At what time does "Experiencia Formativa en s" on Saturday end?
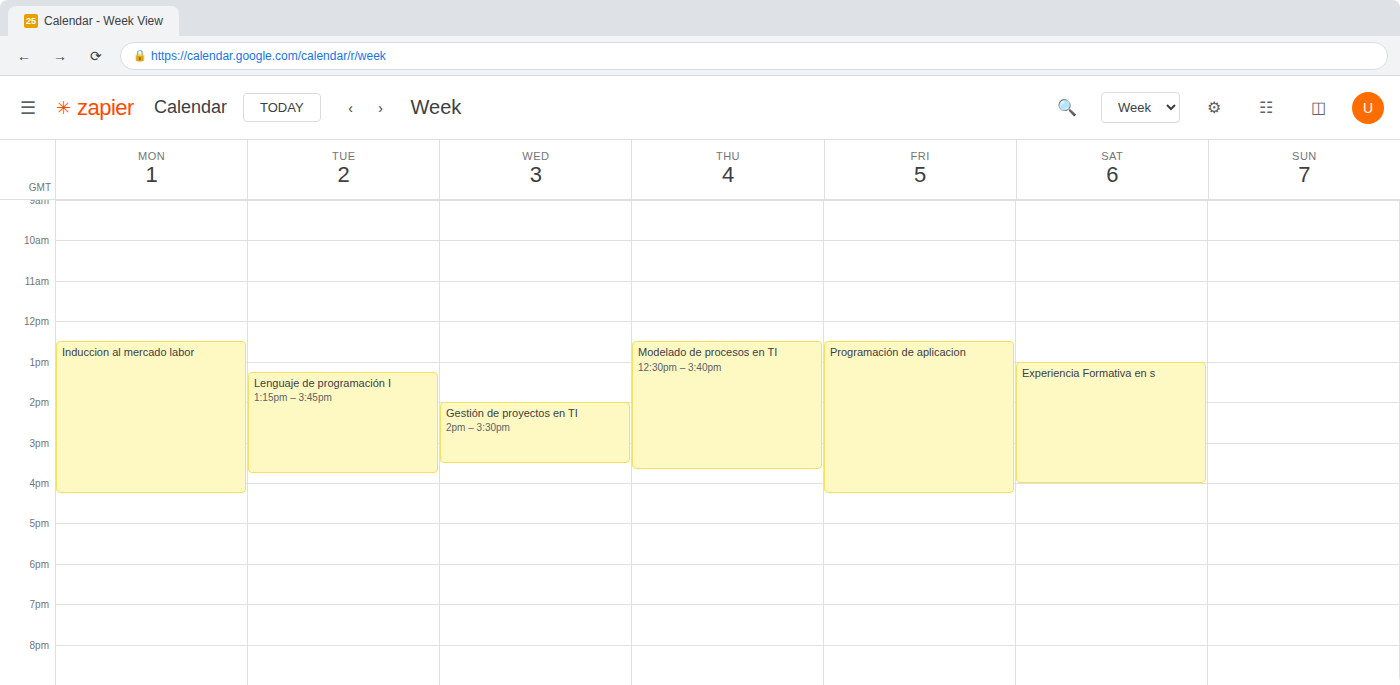
4:00 PM